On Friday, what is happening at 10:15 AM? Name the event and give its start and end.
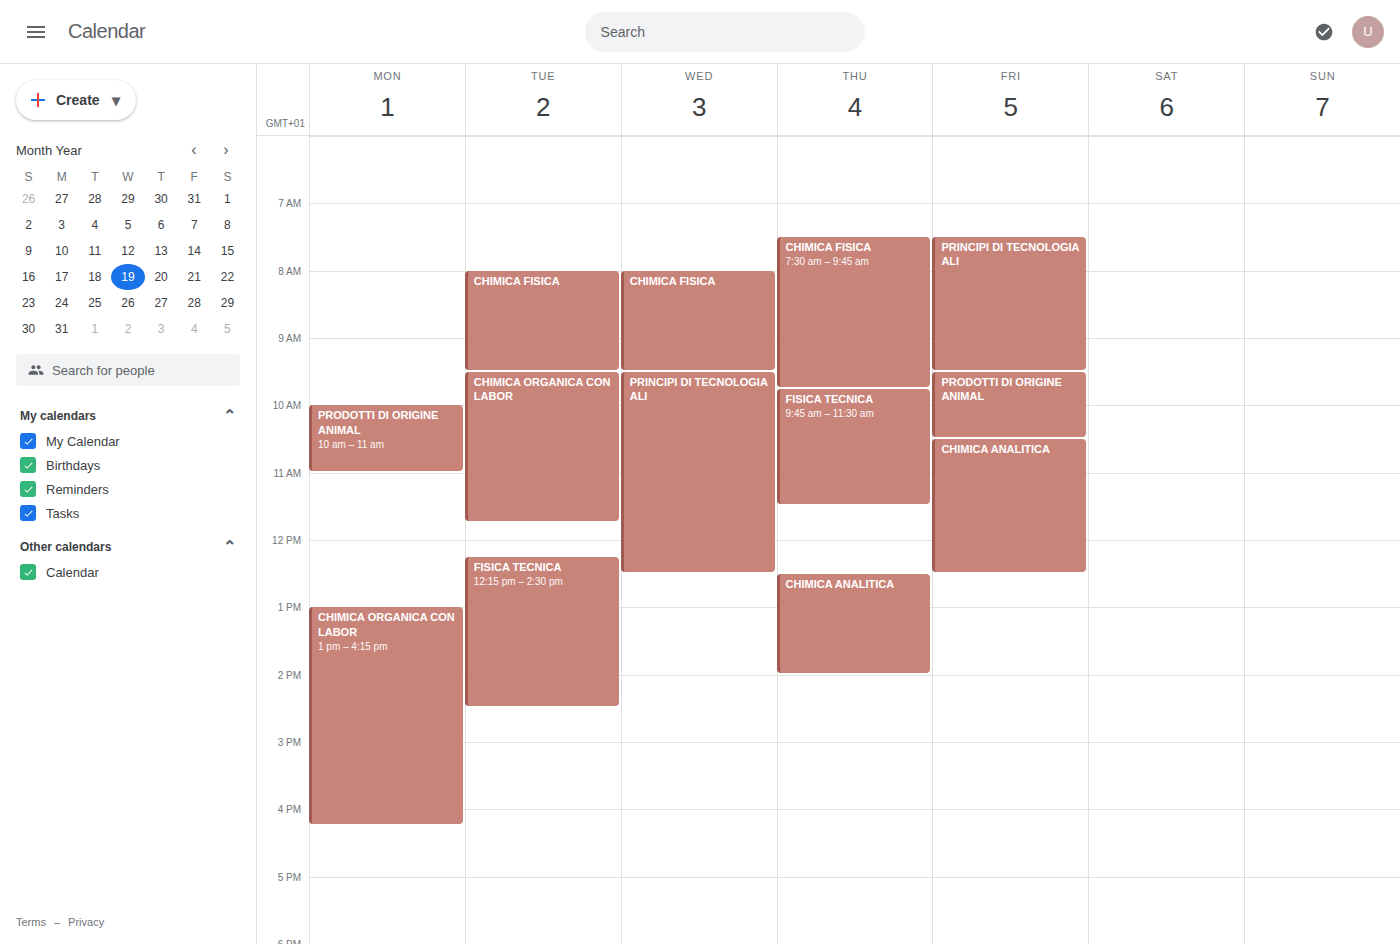
"PRODOTTI DI ORIGINE ANIMAL", 9:30 AM to 10:30 AM